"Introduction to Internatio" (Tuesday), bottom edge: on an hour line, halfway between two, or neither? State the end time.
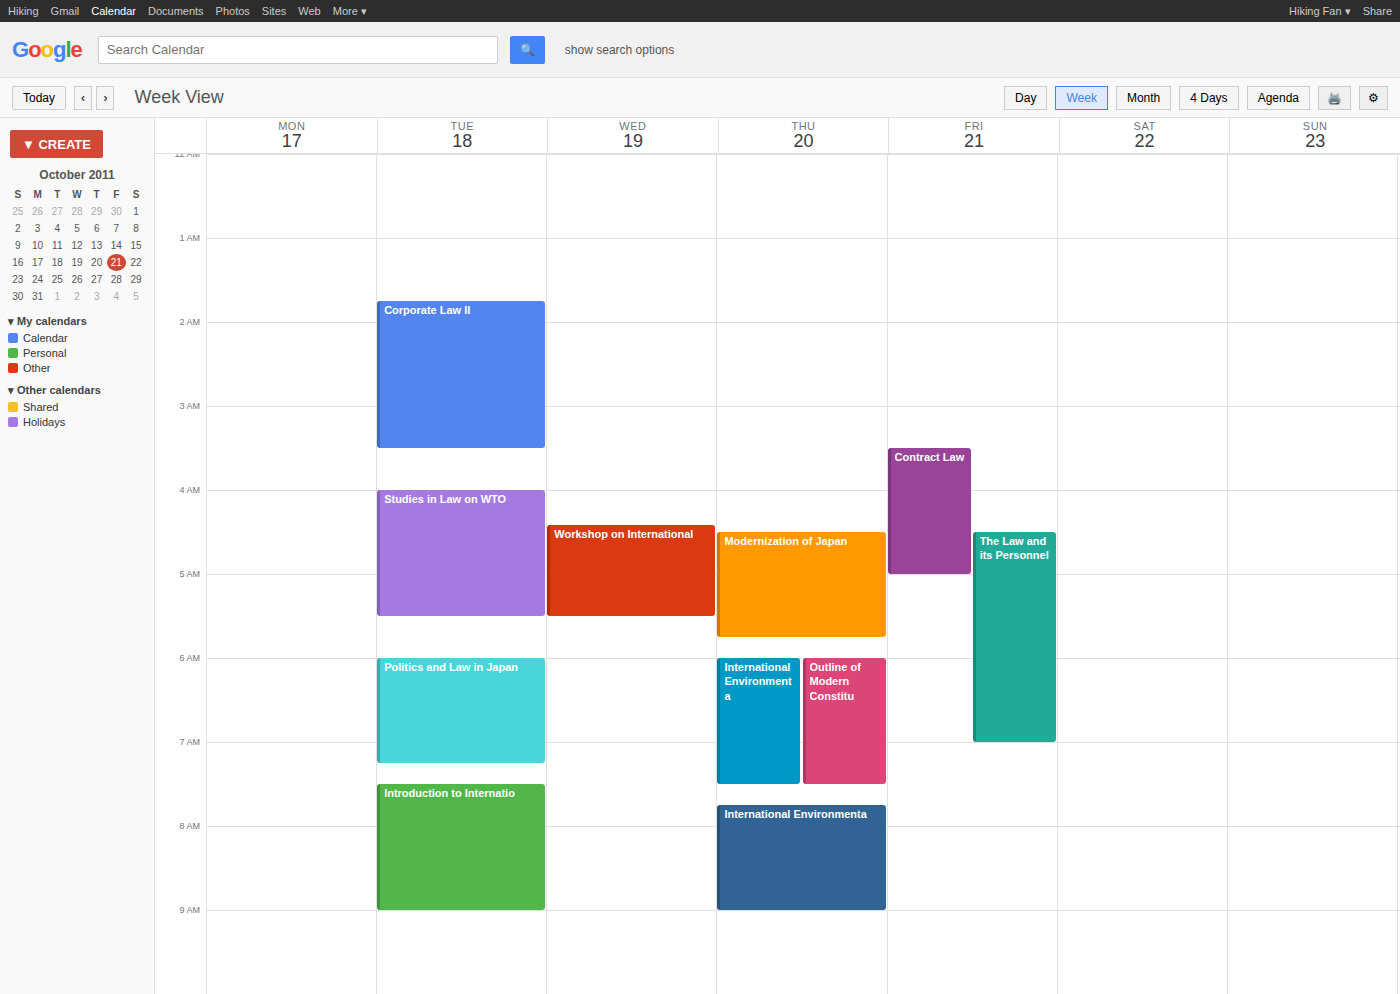
9:00 AM -- exactly on the 9 AM line.